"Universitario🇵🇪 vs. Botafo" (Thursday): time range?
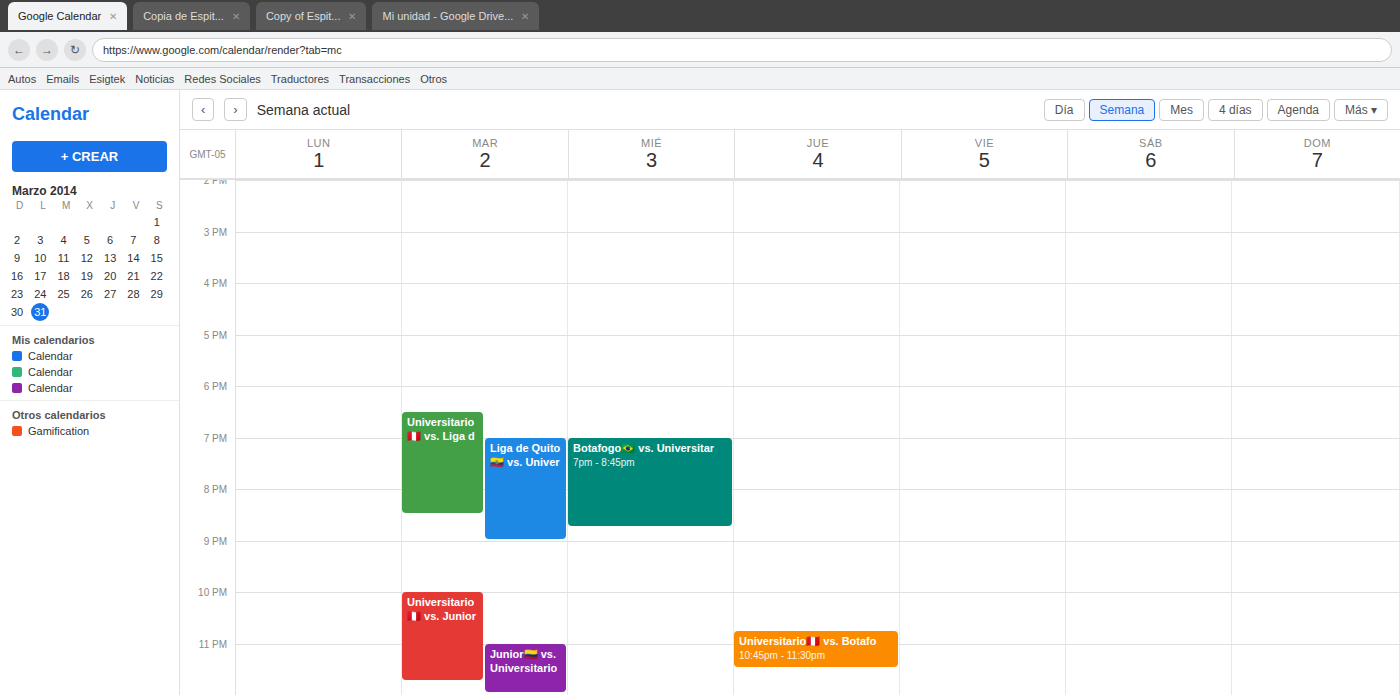
10:45 PM to 11:30 PM